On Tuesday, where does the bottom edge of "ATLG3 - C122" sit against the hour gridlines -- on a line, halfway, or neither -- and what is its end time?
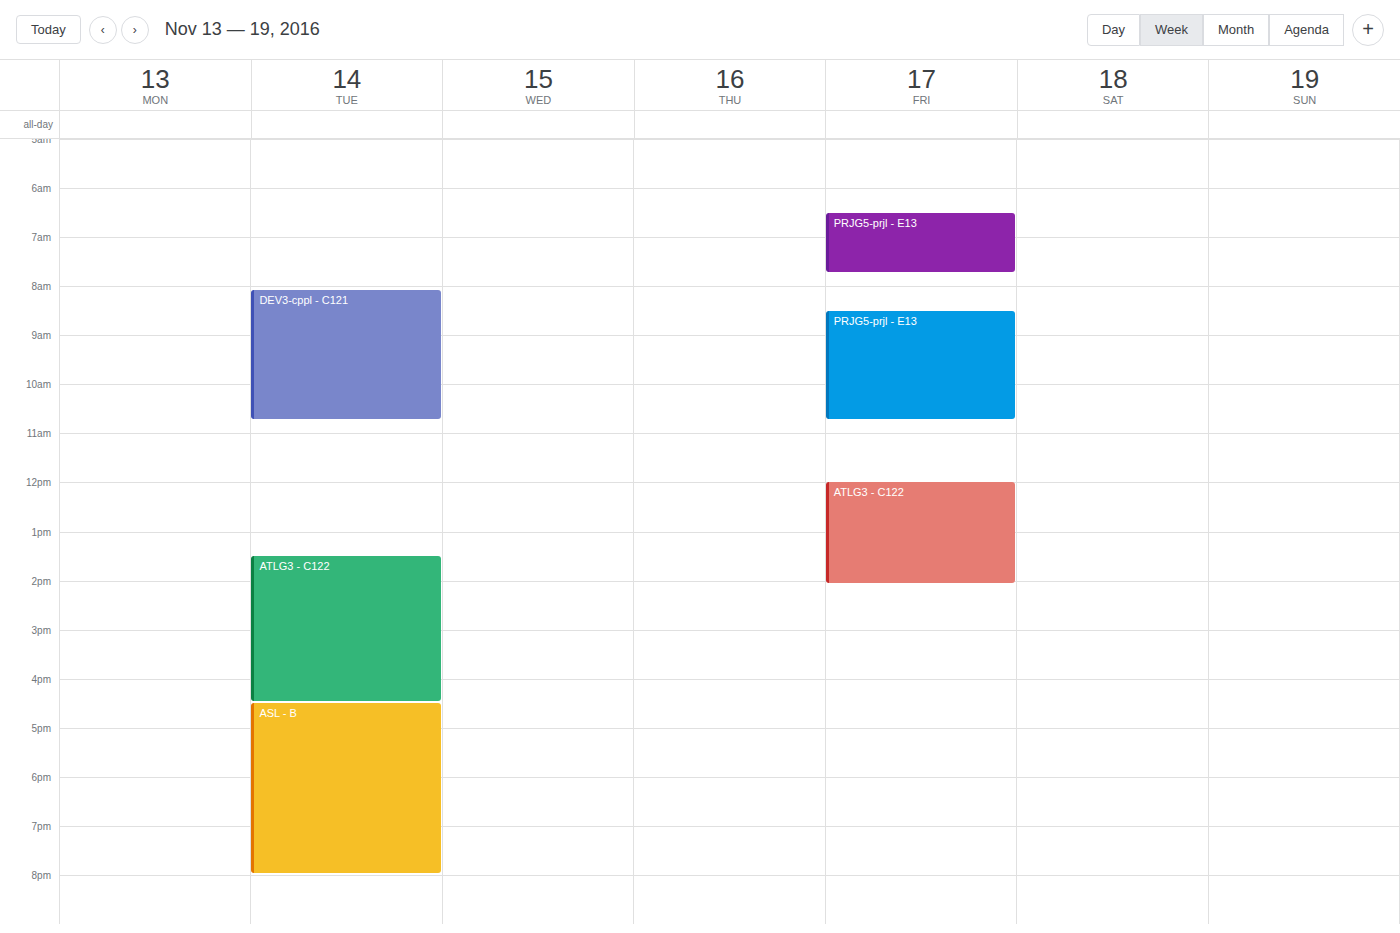
4:30 PM -- halfway between the 4 PM and 5 PM lines.